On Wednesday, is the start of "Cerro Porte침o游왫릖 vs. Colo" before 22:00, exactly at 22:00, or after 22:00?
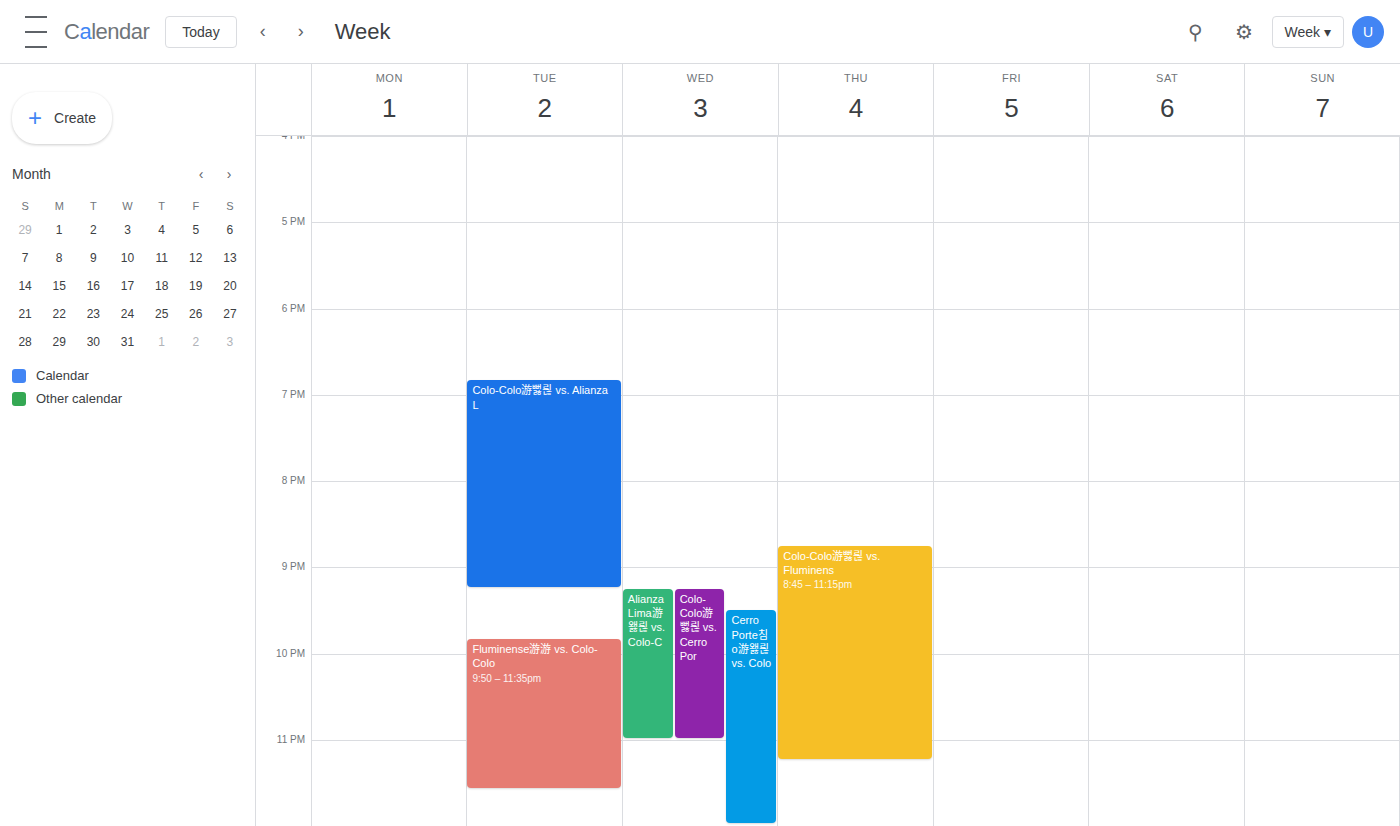
21:30 -- before 22:00, 30 minutes above the 22:00 line.